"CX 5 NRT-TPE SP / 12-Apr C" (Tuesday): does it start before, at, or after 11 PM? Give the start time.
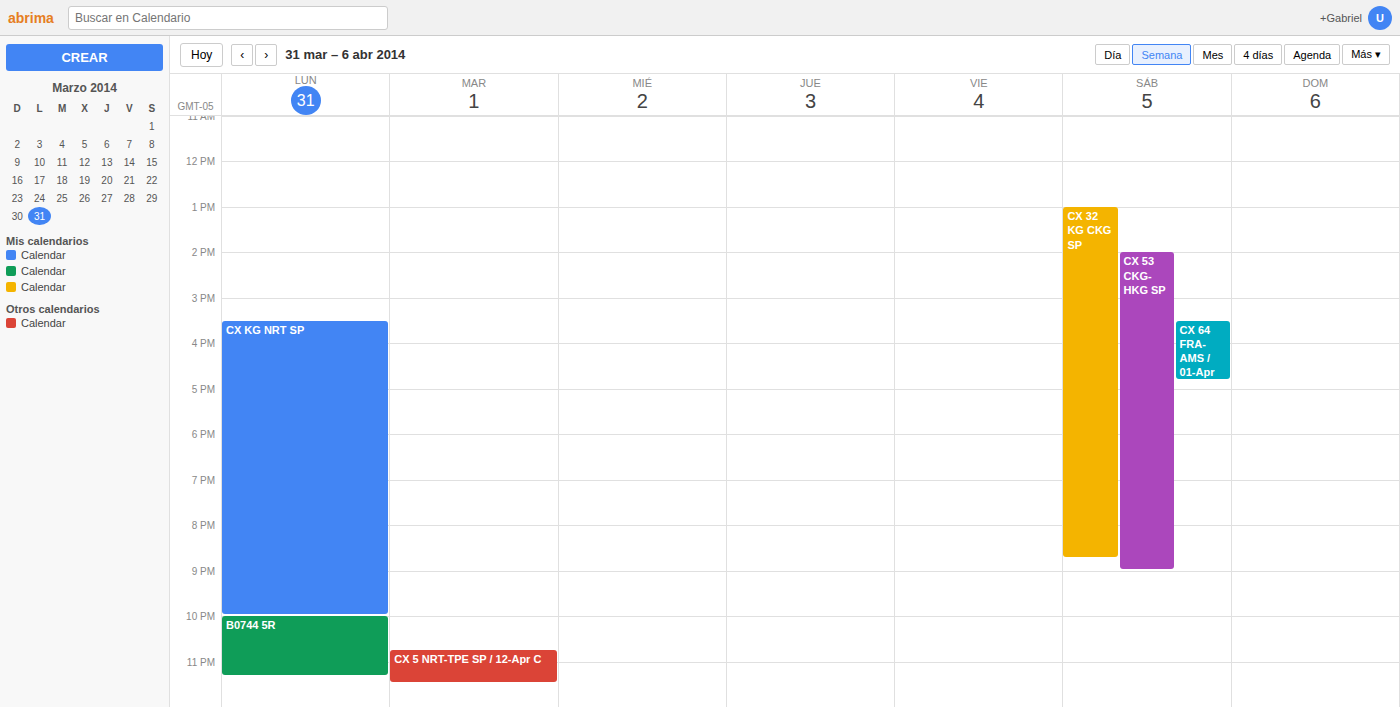
10:45 PM -- before 11 PM, 15 minutes above the 11 PM line.